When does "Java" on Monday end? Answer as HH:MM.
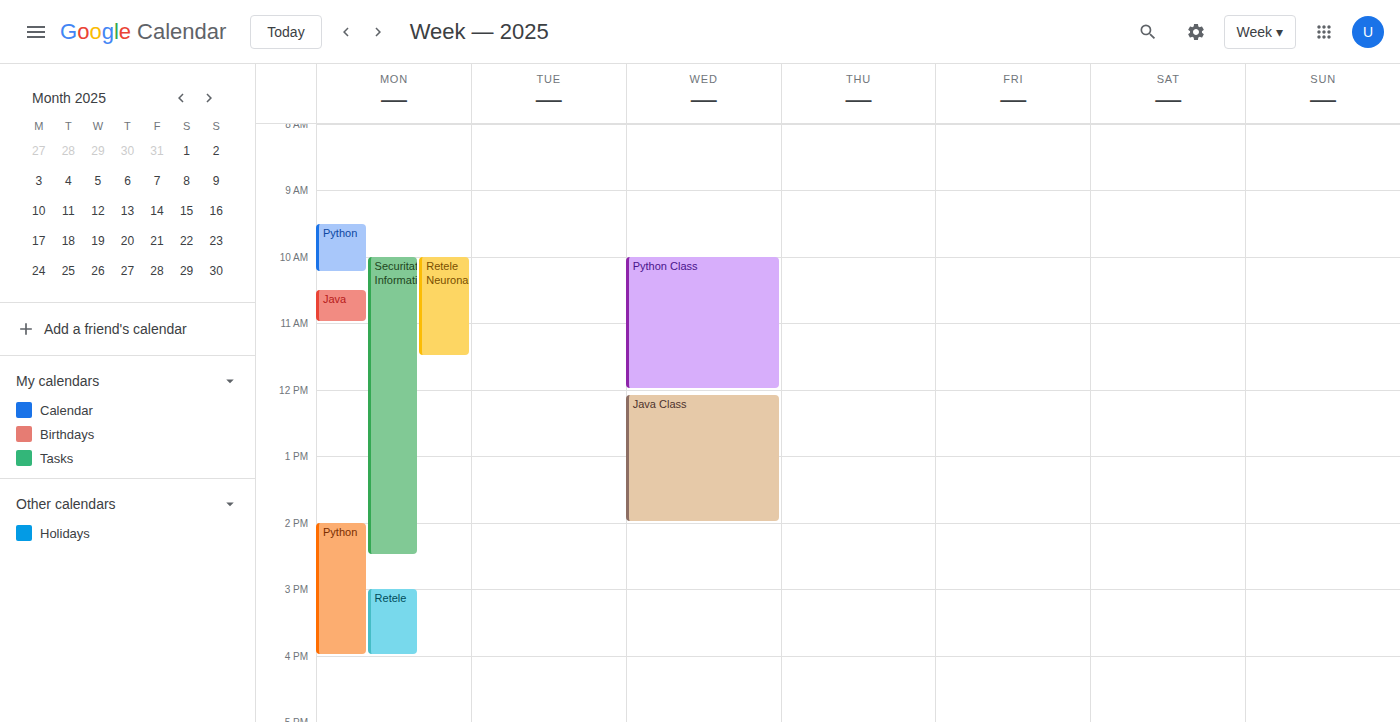
11:00